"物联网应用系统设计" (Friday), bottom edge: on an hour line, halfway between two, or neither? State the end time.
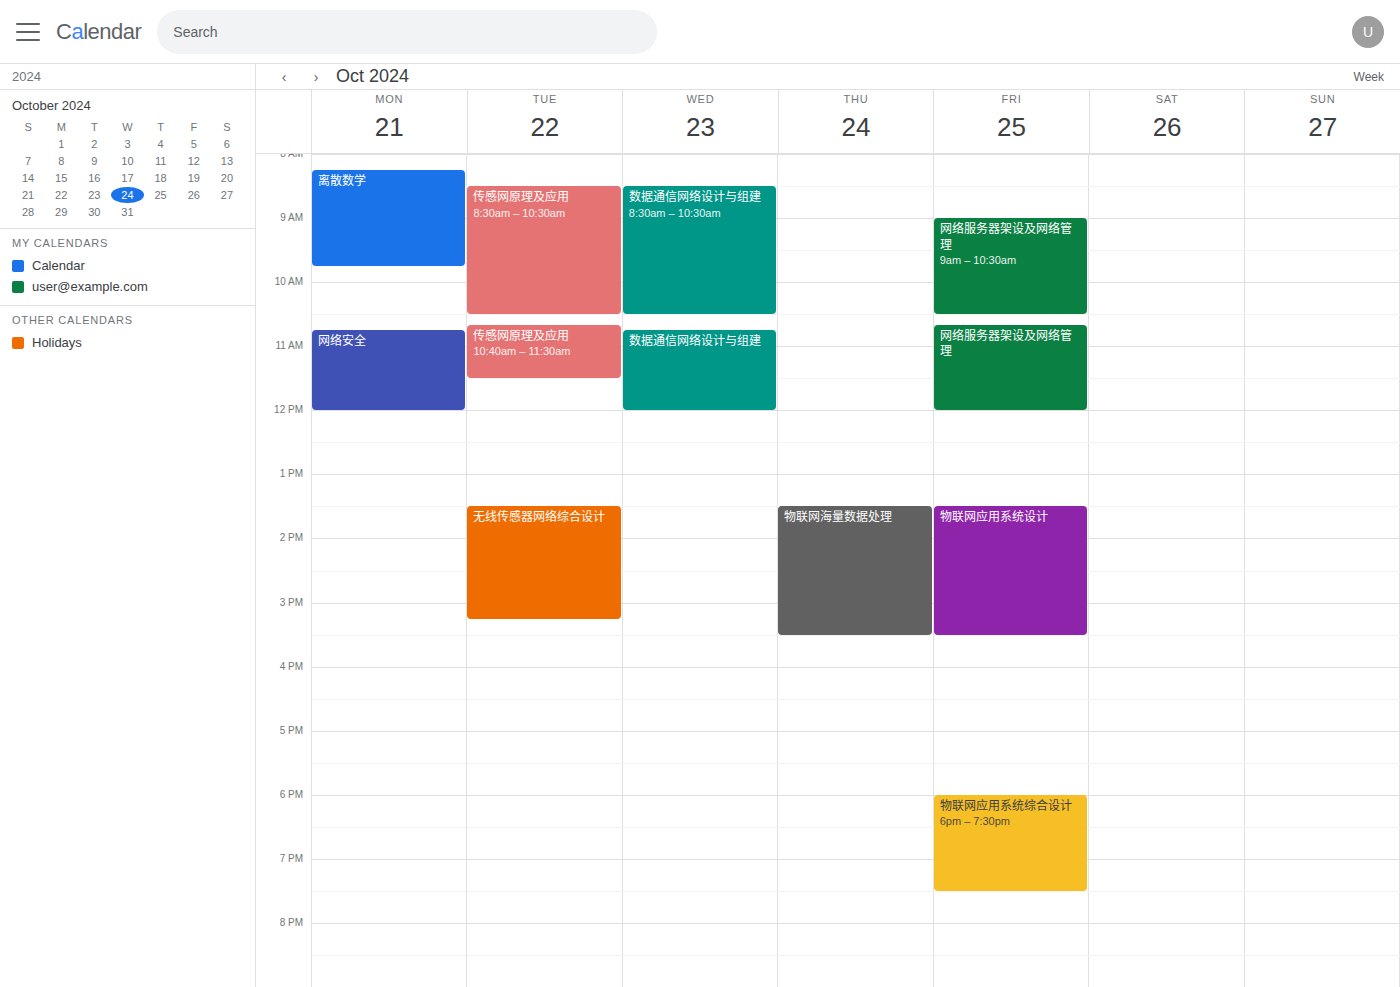
3:30 PM -- halfway between the 3 PM and 4 PM lines.